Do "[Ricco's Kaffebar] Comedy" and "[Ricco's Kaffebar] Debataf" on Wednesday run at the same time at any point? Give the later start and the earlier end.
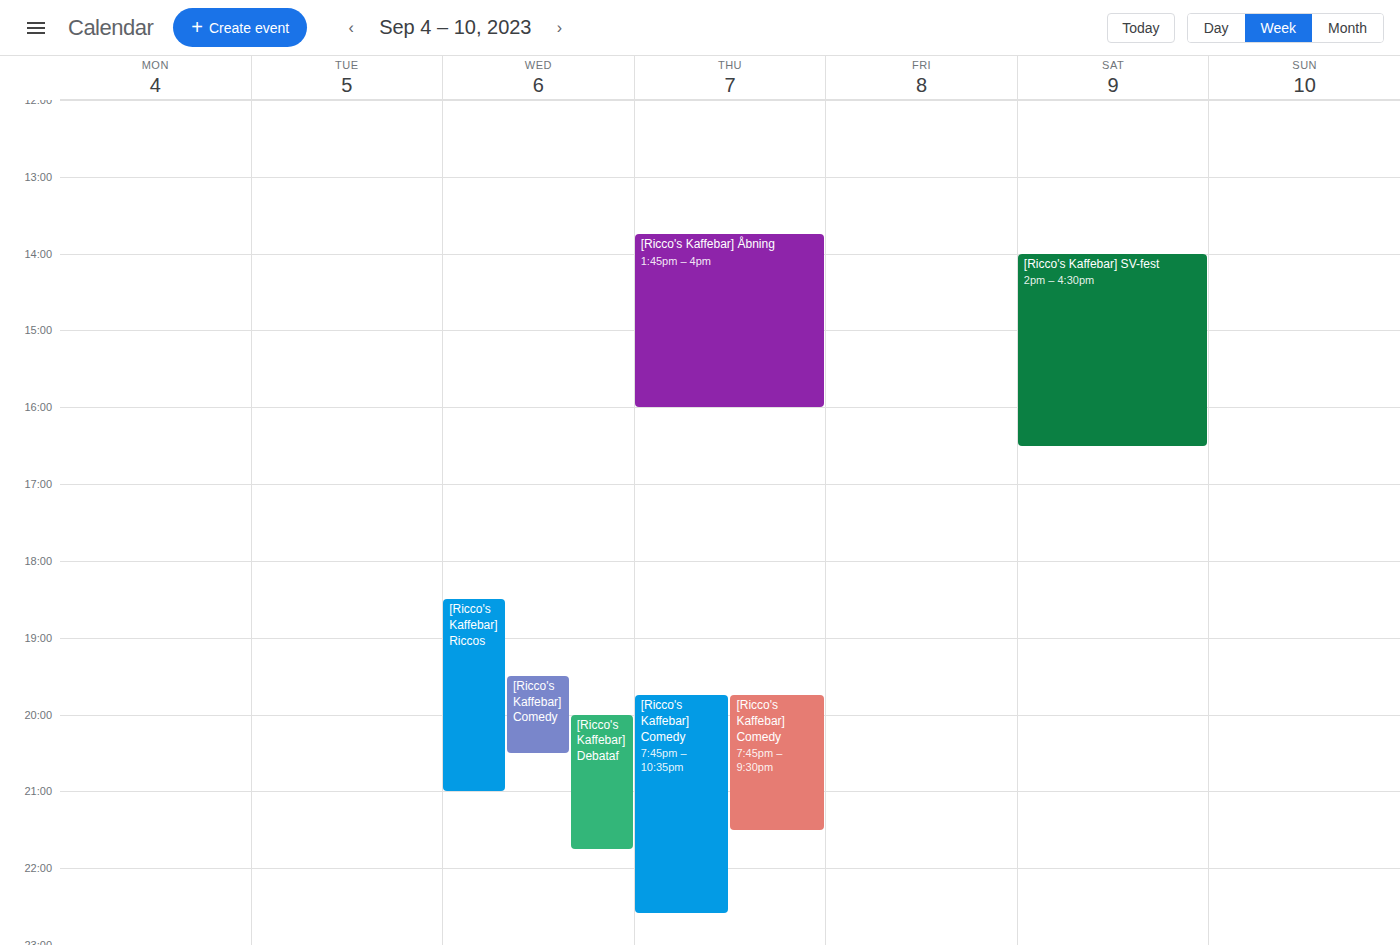
"[Ricco's Kaffebar] Debataf" starts at 8:00 PM, before "[Ricco's Kaffebar] Comedy" ends at 8:30 PM -- they overlap.